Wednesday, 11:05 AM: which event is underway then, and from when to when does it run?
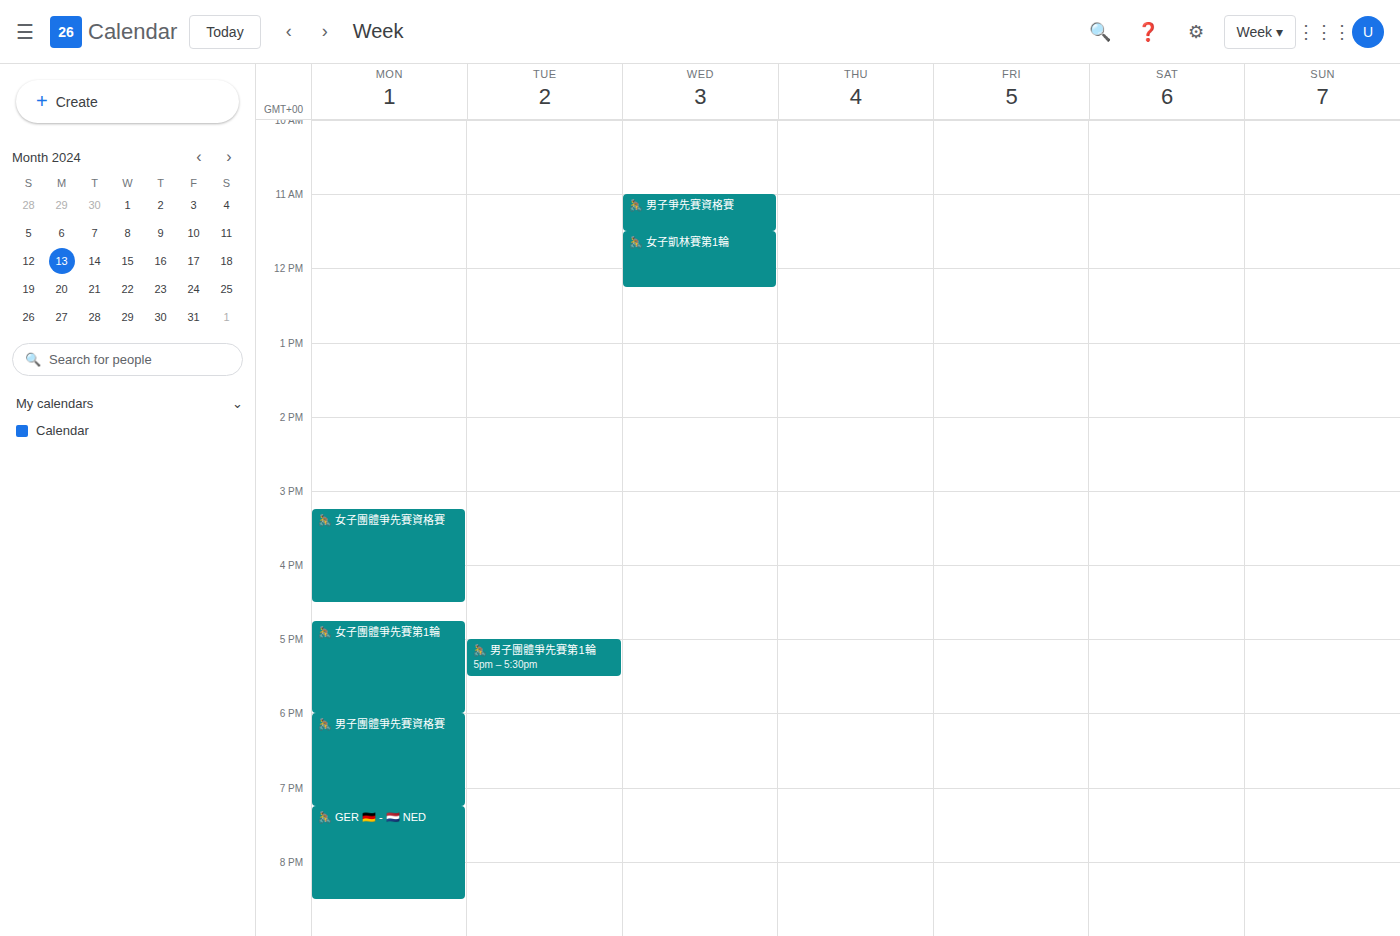
"🚴 男子爭先賽資格賽", 11:00 AM to 11:30 AM